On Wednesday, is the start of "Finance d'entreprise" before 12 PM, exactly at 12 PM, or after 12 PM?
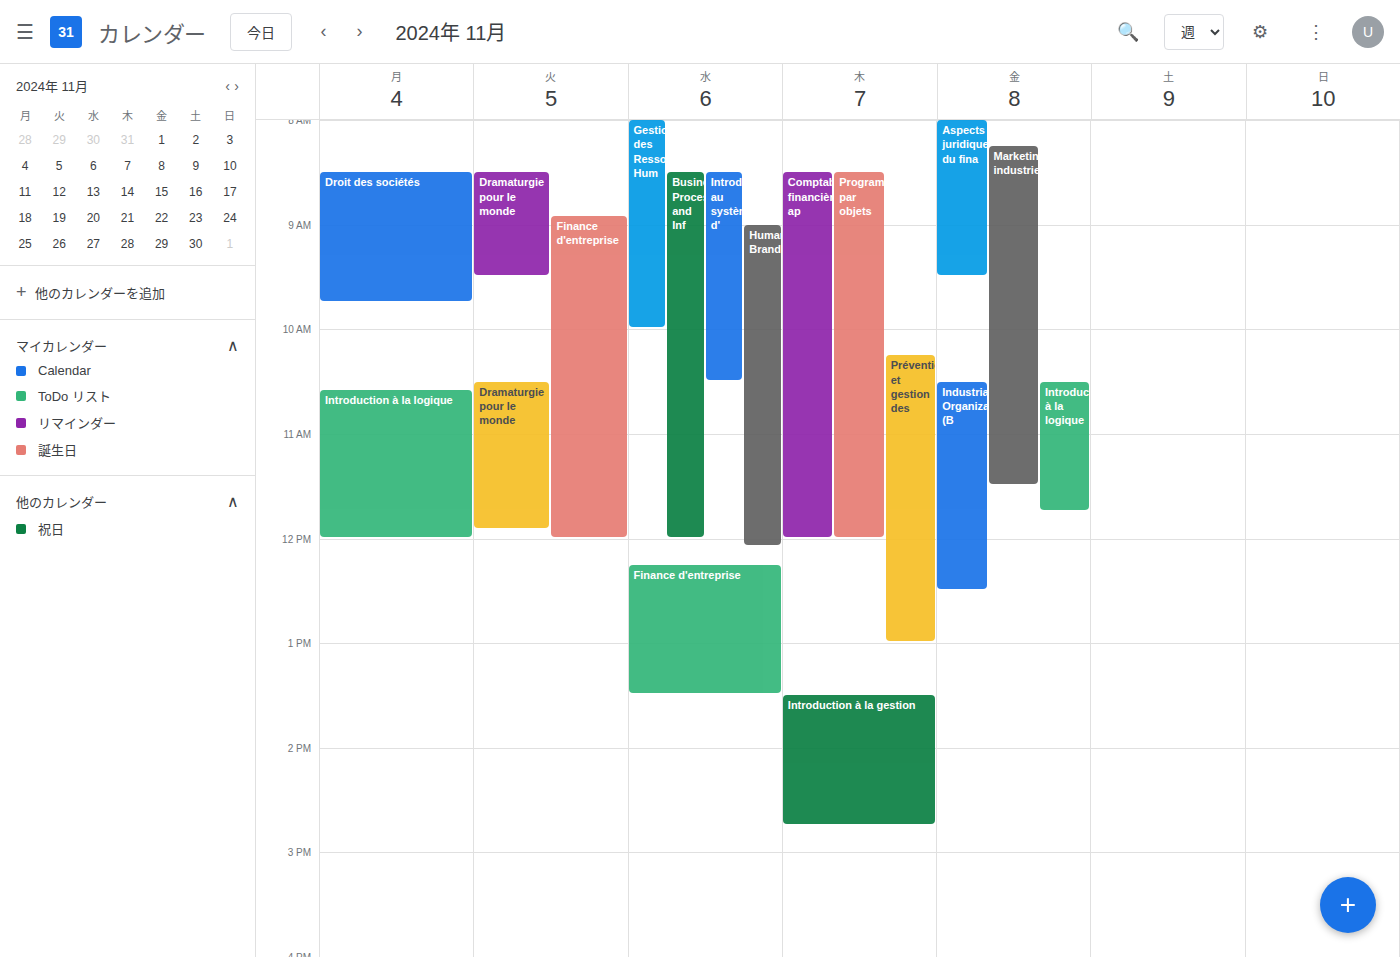
12:15 PM -- after 12 PM, 15 minutes below the 12 PM line.